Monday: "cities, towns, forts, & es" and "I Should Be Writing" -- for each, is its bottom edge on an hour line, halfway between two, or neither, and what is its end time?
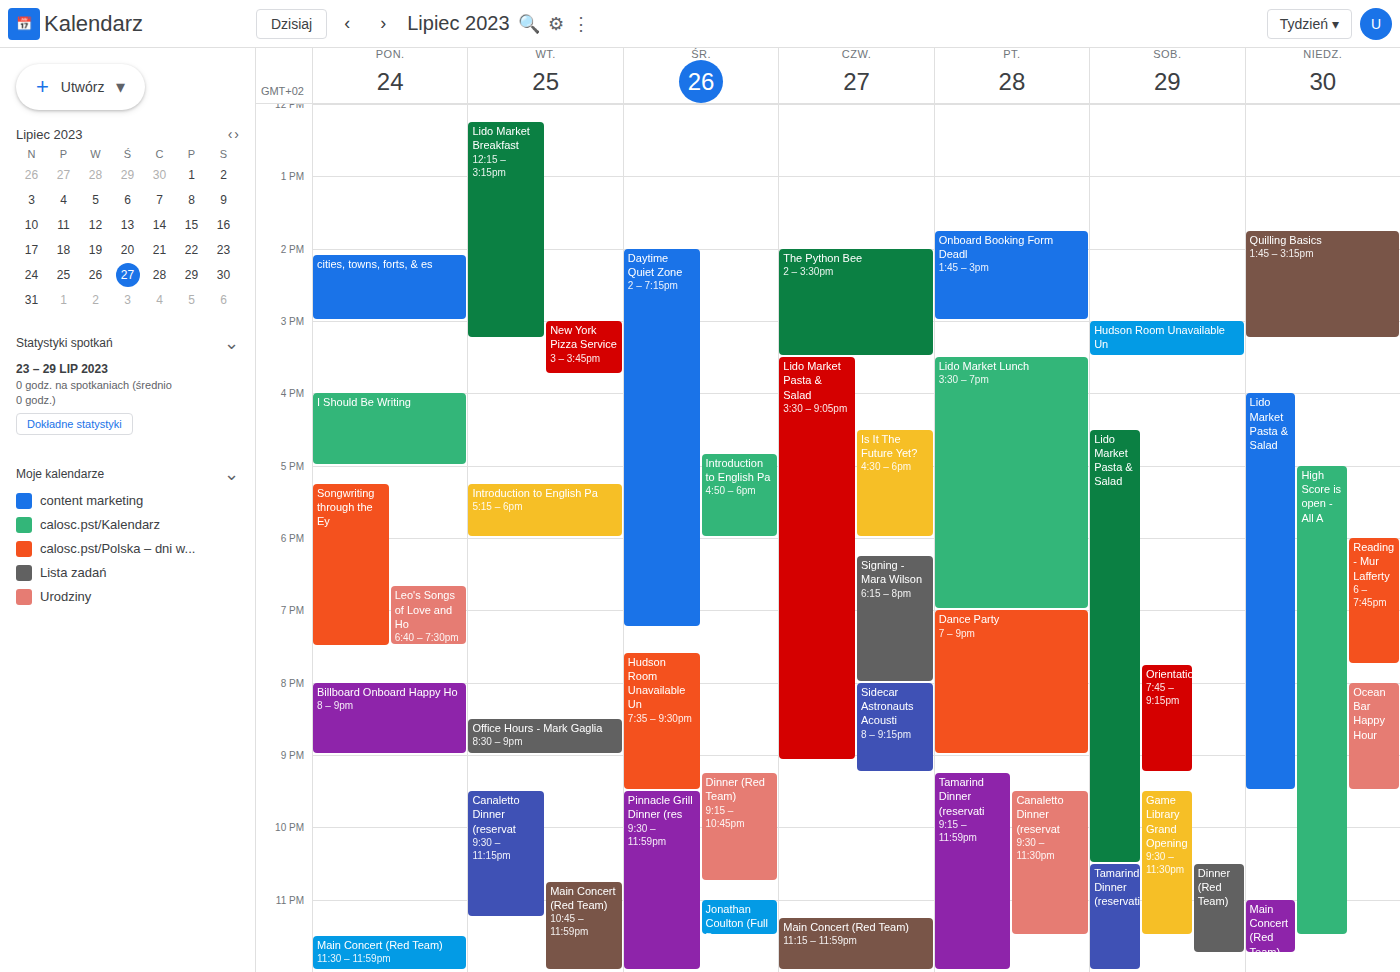
"cities, towns, forts, & es": 3:00 PM, exactly on the 3 PM line. "I Should Be Writing": 5:00 PM, exactly on the 5 PM line.